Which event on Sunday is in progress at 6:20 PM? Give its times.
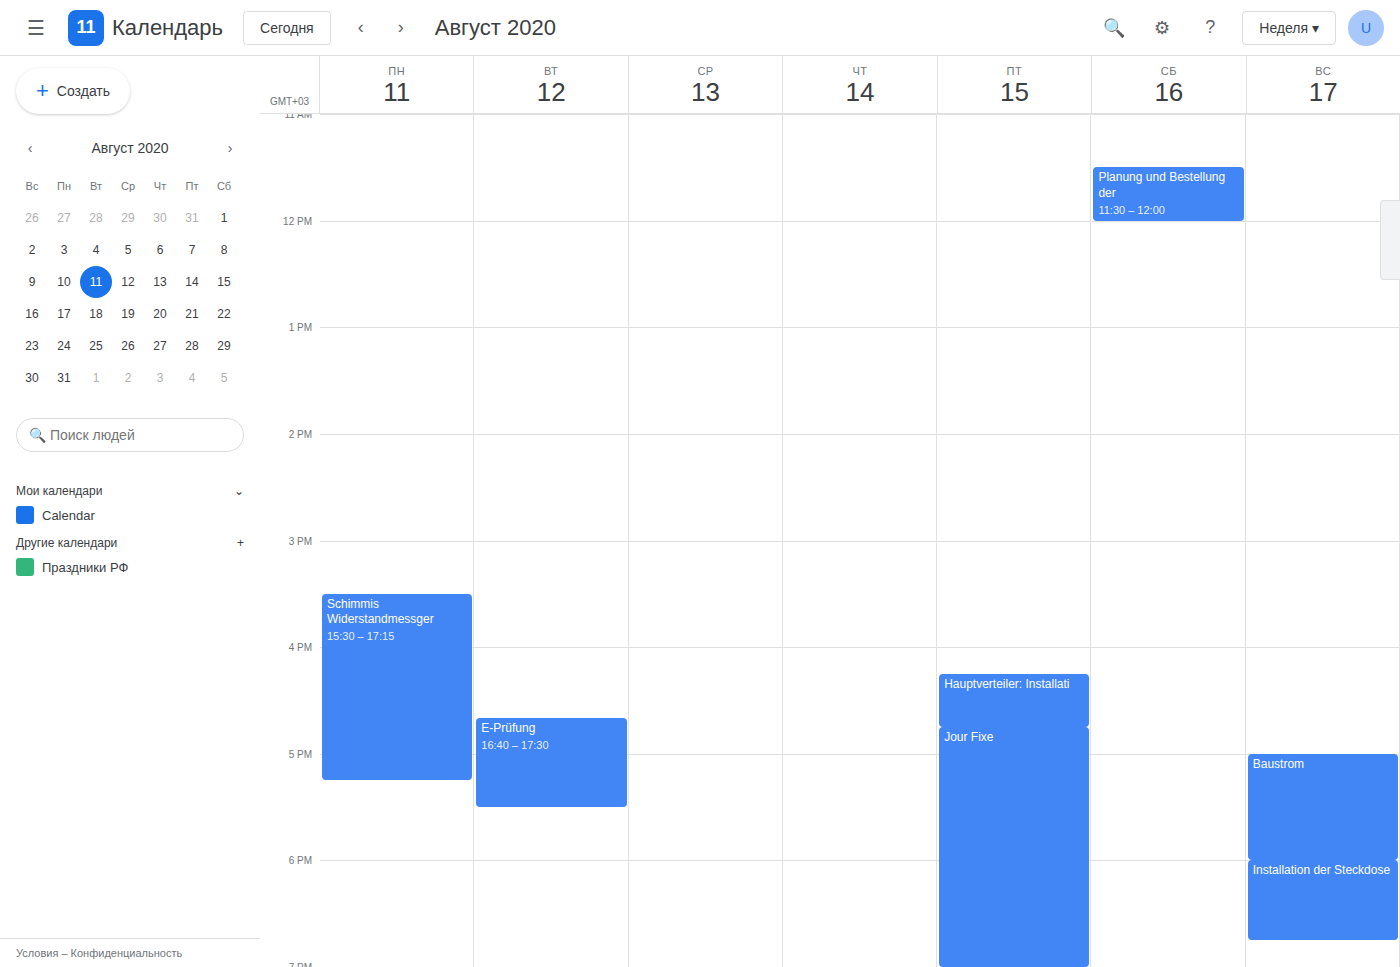
"Installation der Steckdose", 6:00 PM to 6:45 PM